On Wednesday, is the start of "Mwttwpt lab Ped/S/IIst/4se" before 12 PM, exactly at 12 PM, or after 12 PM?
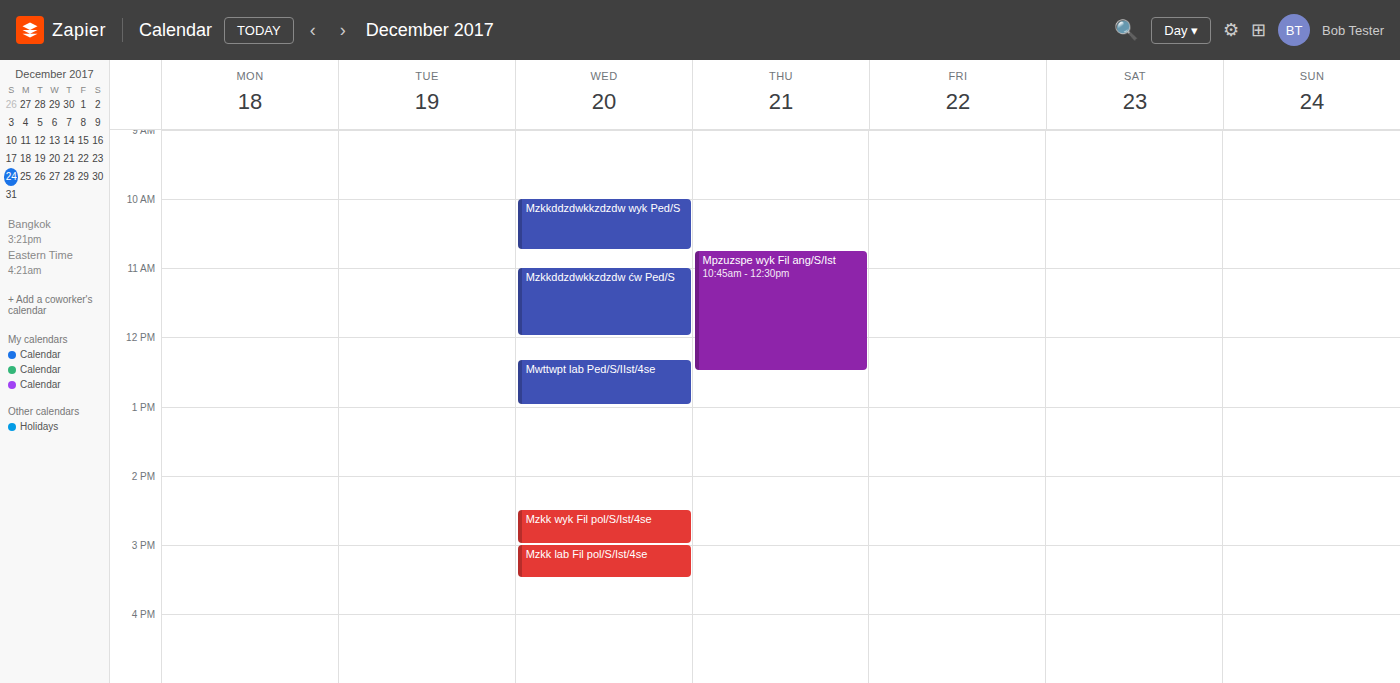
12:20 PM -- after 12 PM, 20 minutes below the 12 PM line.